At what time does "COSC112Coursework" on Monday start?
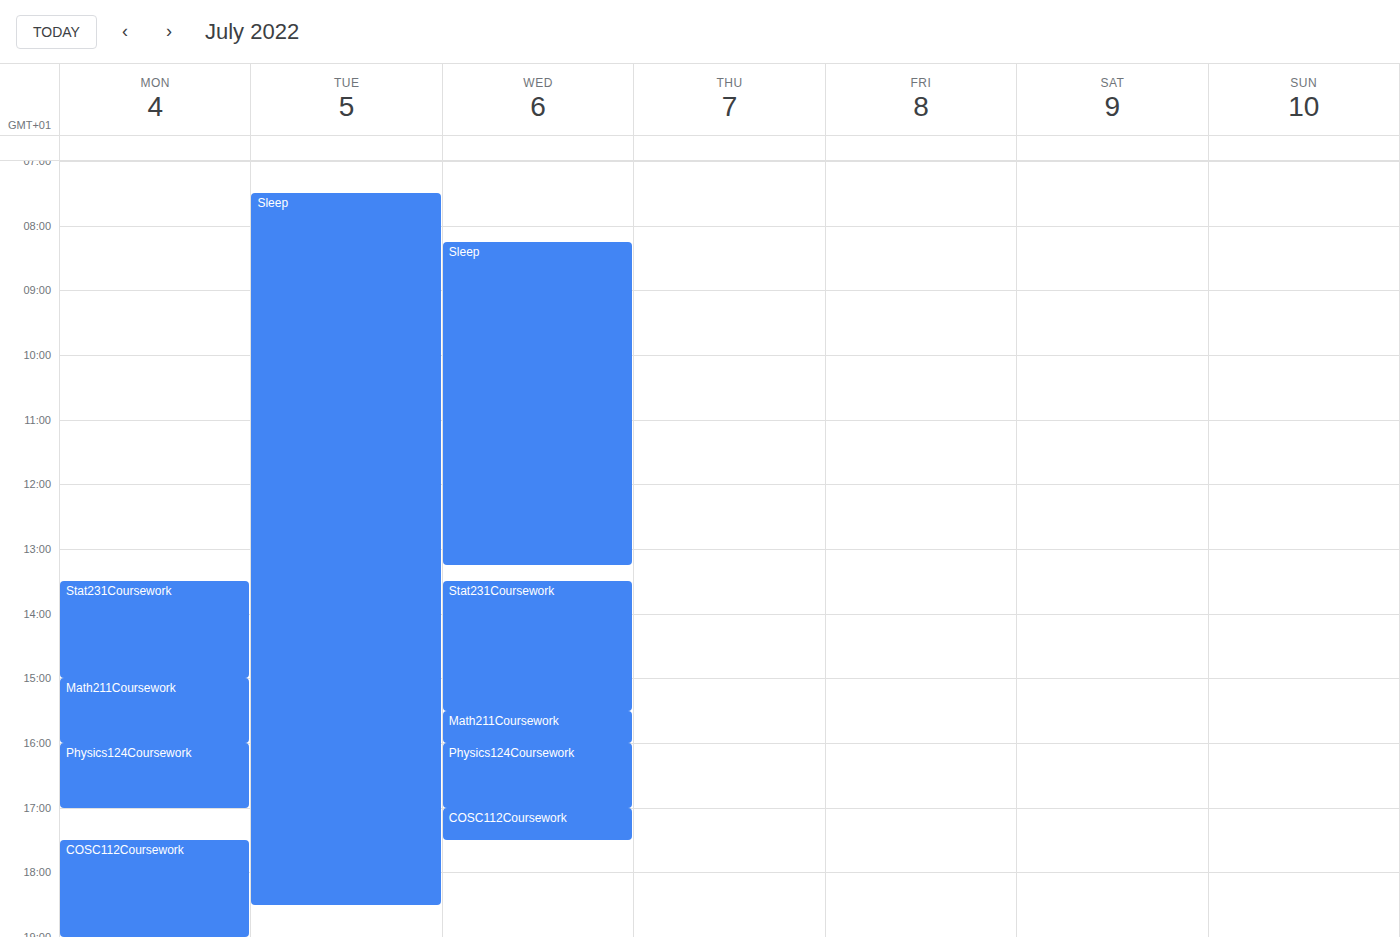
5:30 PM